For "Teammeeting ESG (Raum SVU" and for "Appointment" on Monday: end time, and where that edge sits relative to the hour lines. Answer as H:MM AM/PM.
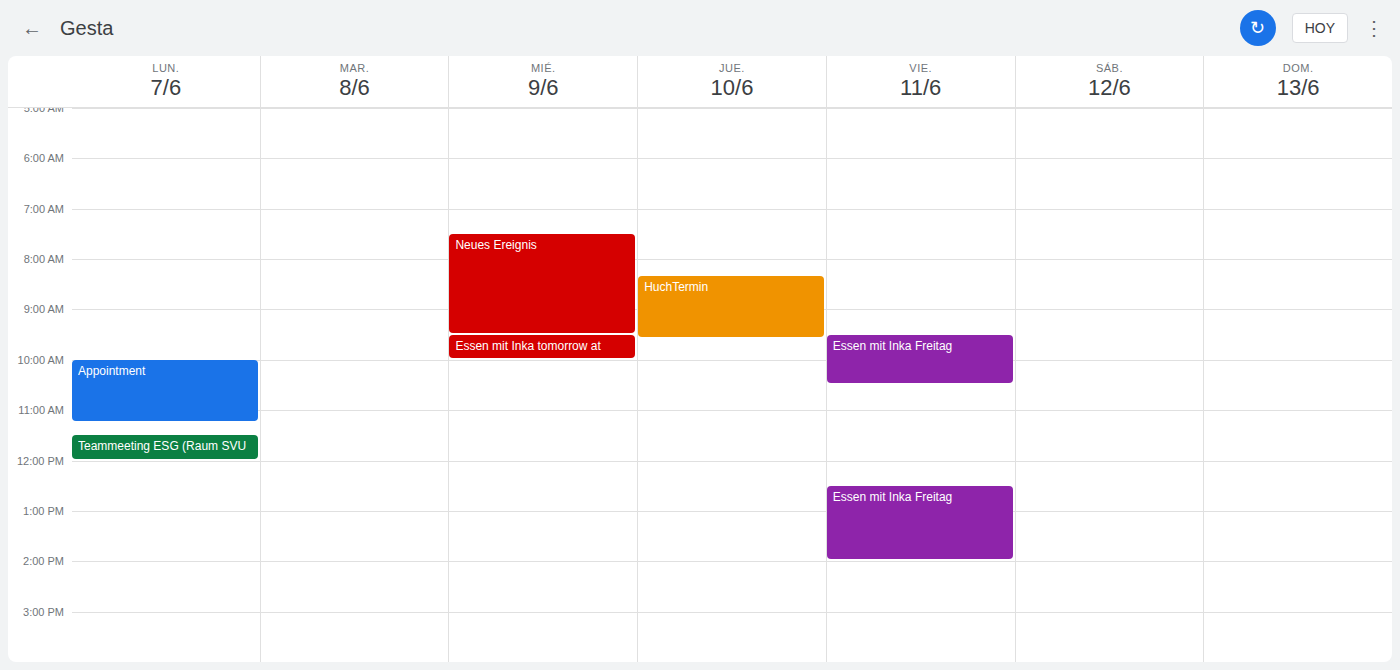
"Teammeeting ESG (Raum SVU": 12:00 PM, exactly on the 12 PM line. "Appointment": 11:15 AM, neither: a quarter of the way from the 11 AM line to the 12 PM line.